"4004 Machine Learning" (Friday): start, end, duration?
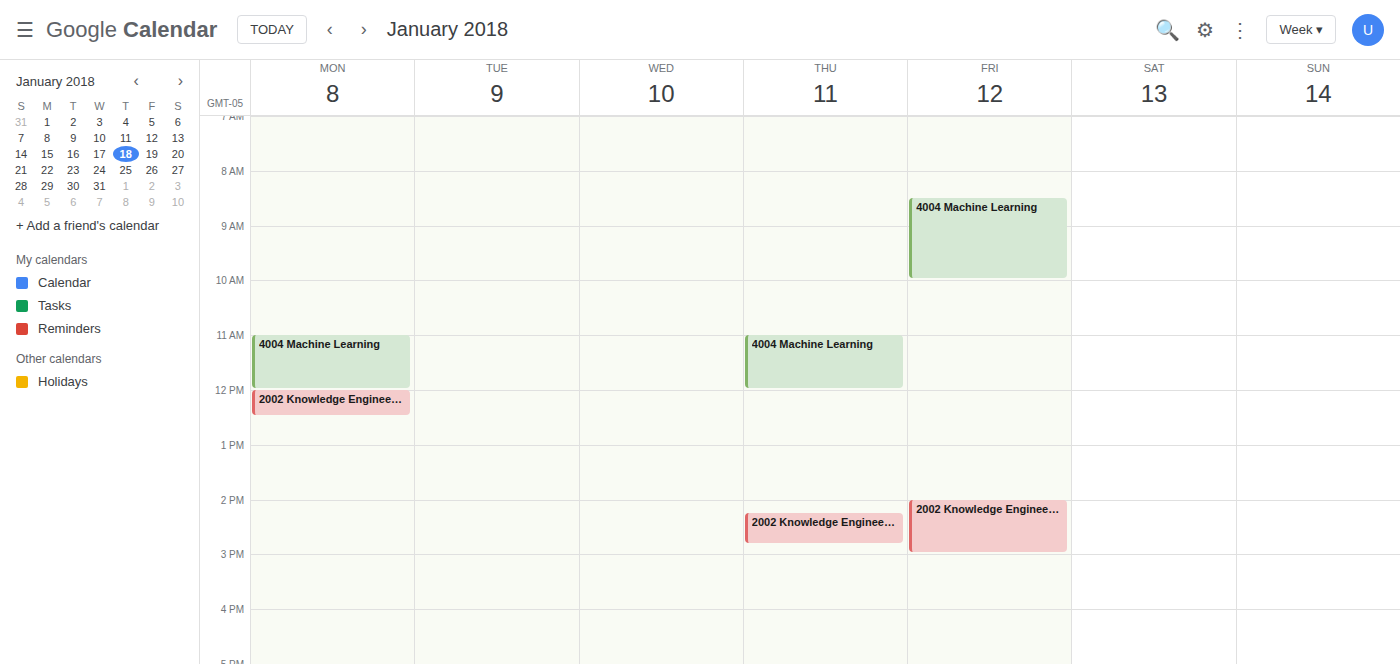
8:30 AM to 10:00 AM, 1 hour 30 minutes